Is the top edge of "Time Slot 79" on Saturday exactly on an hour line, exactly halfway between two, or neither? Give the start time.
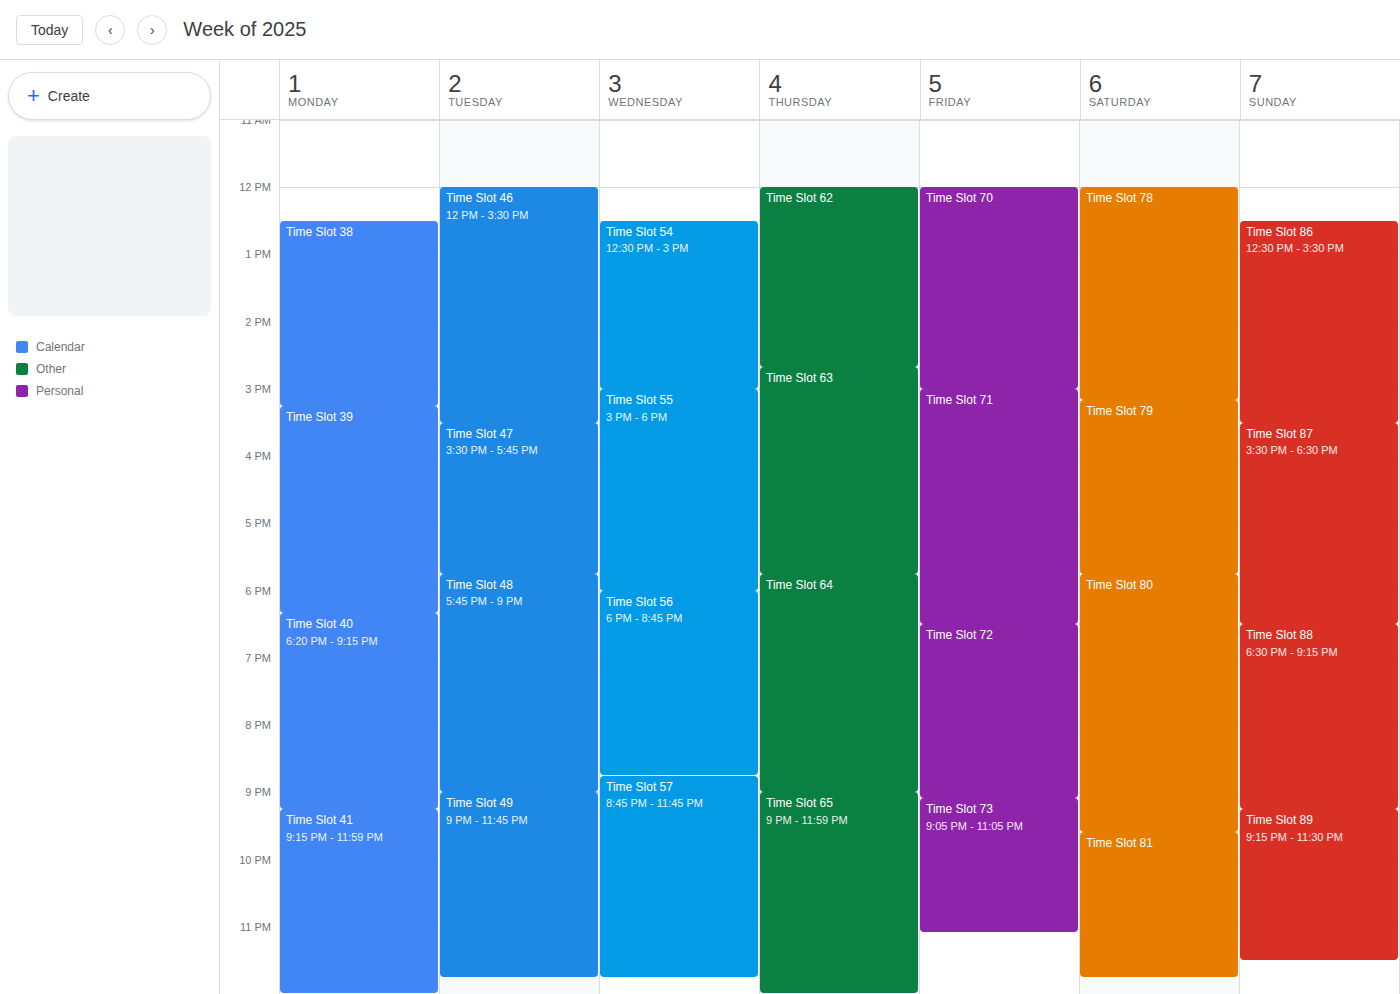
3:10 PM -- neither: 10 minutes below the 3 PM line and 50 minutes above the 4 PM line.